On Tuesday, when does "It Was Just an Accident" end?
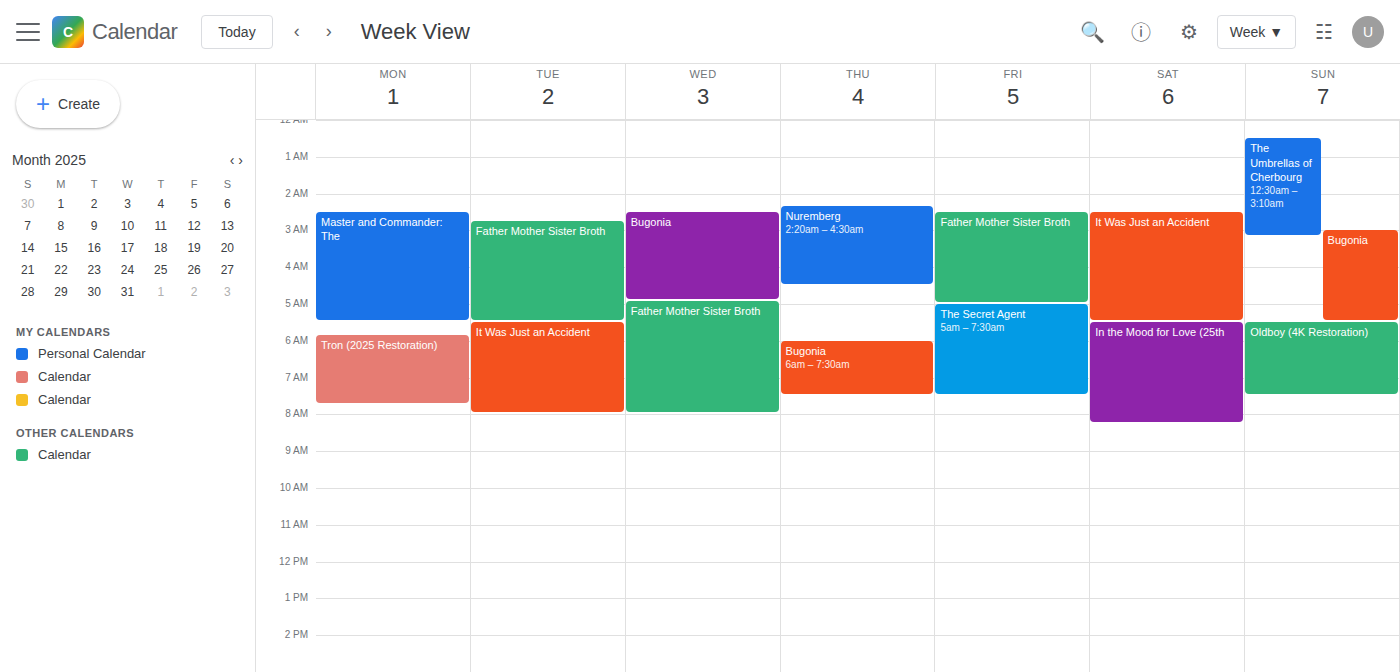
8:00 AM